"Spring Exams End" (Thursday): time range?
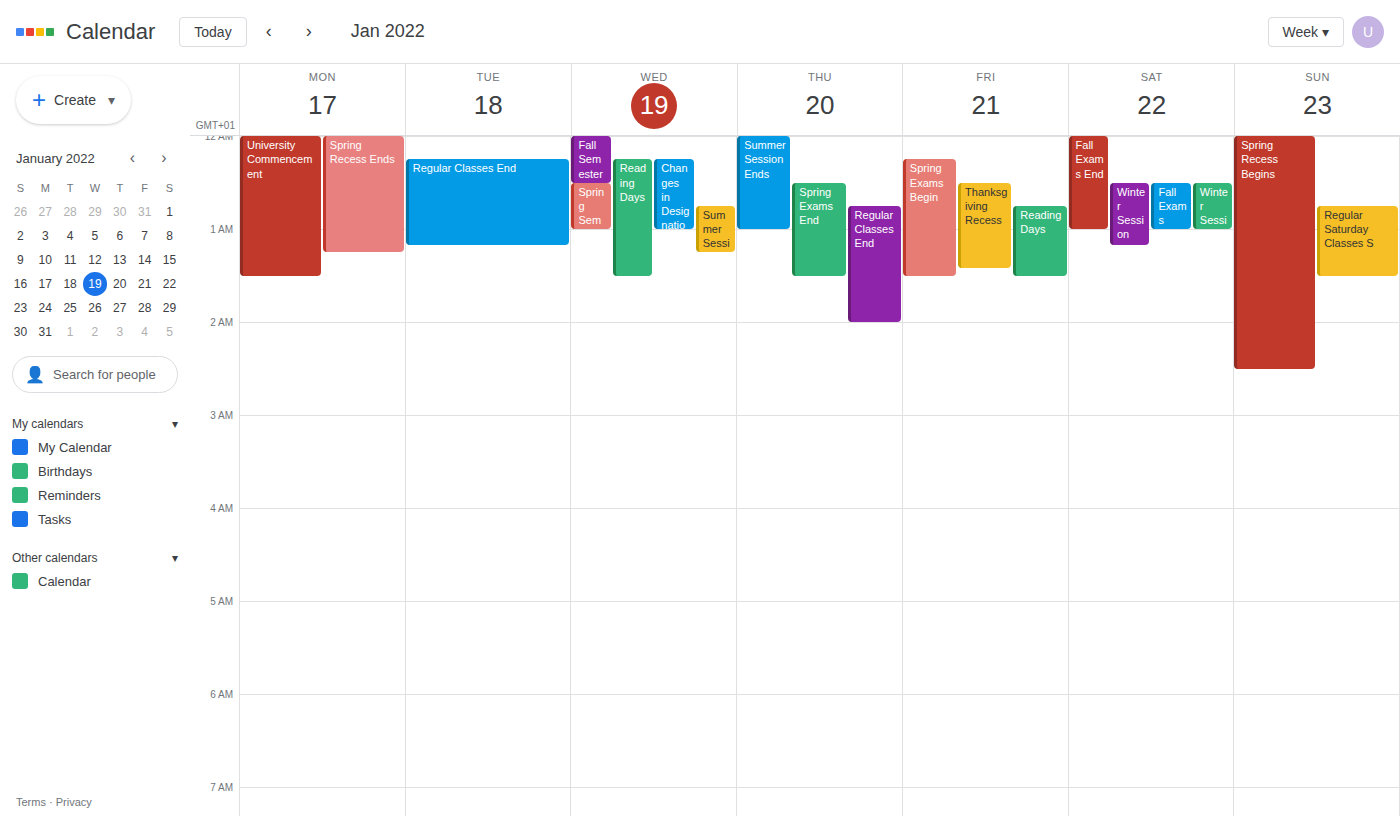
12:30 AM to 1:30 AM